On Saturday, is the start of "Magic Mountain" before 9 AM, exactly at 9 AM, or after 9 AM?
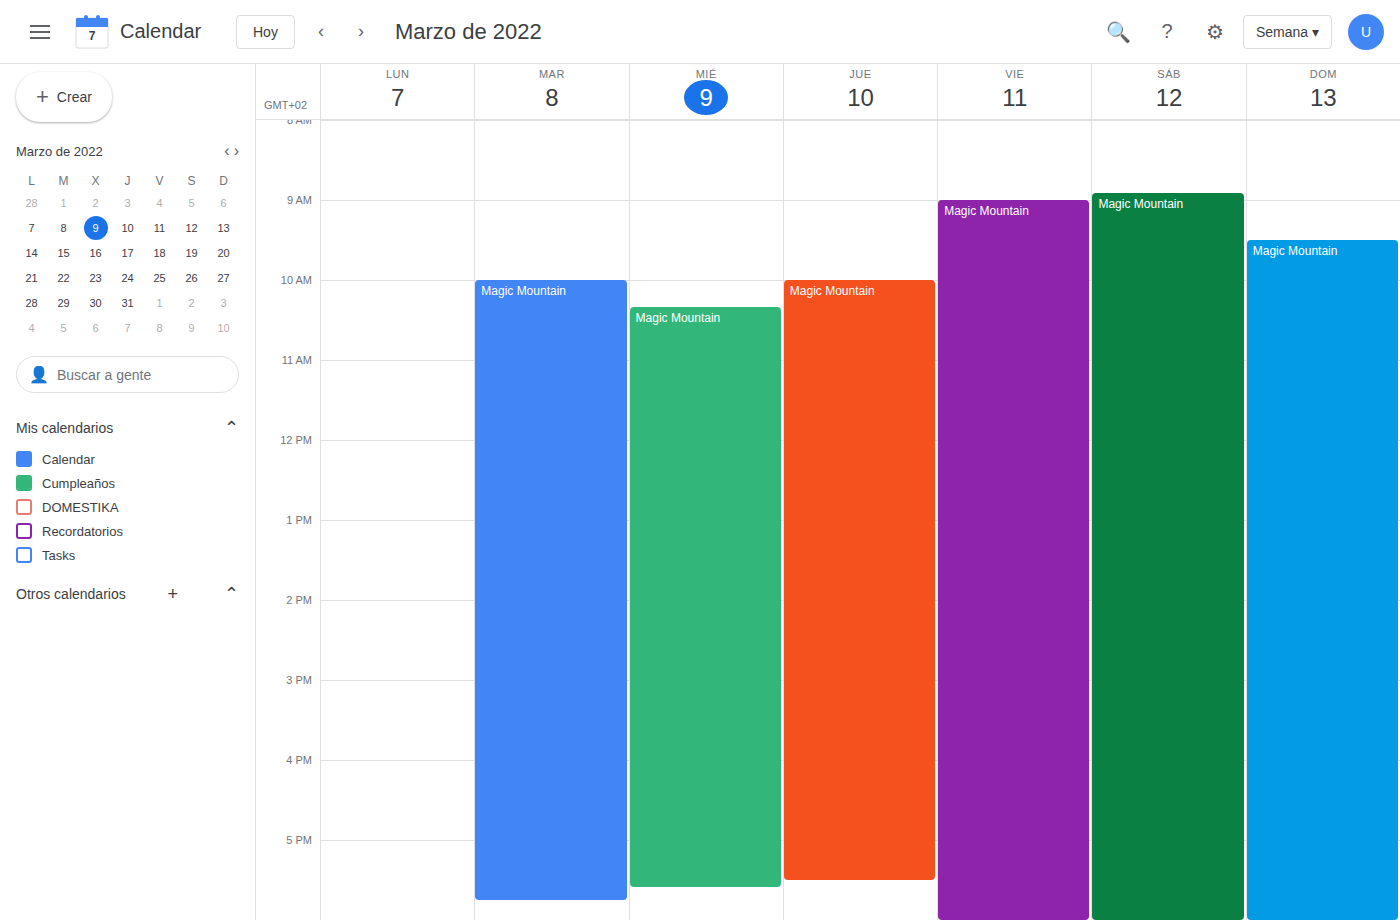
8:55 AM -- before 9 AM, 5 minutes above the 9 AM line.